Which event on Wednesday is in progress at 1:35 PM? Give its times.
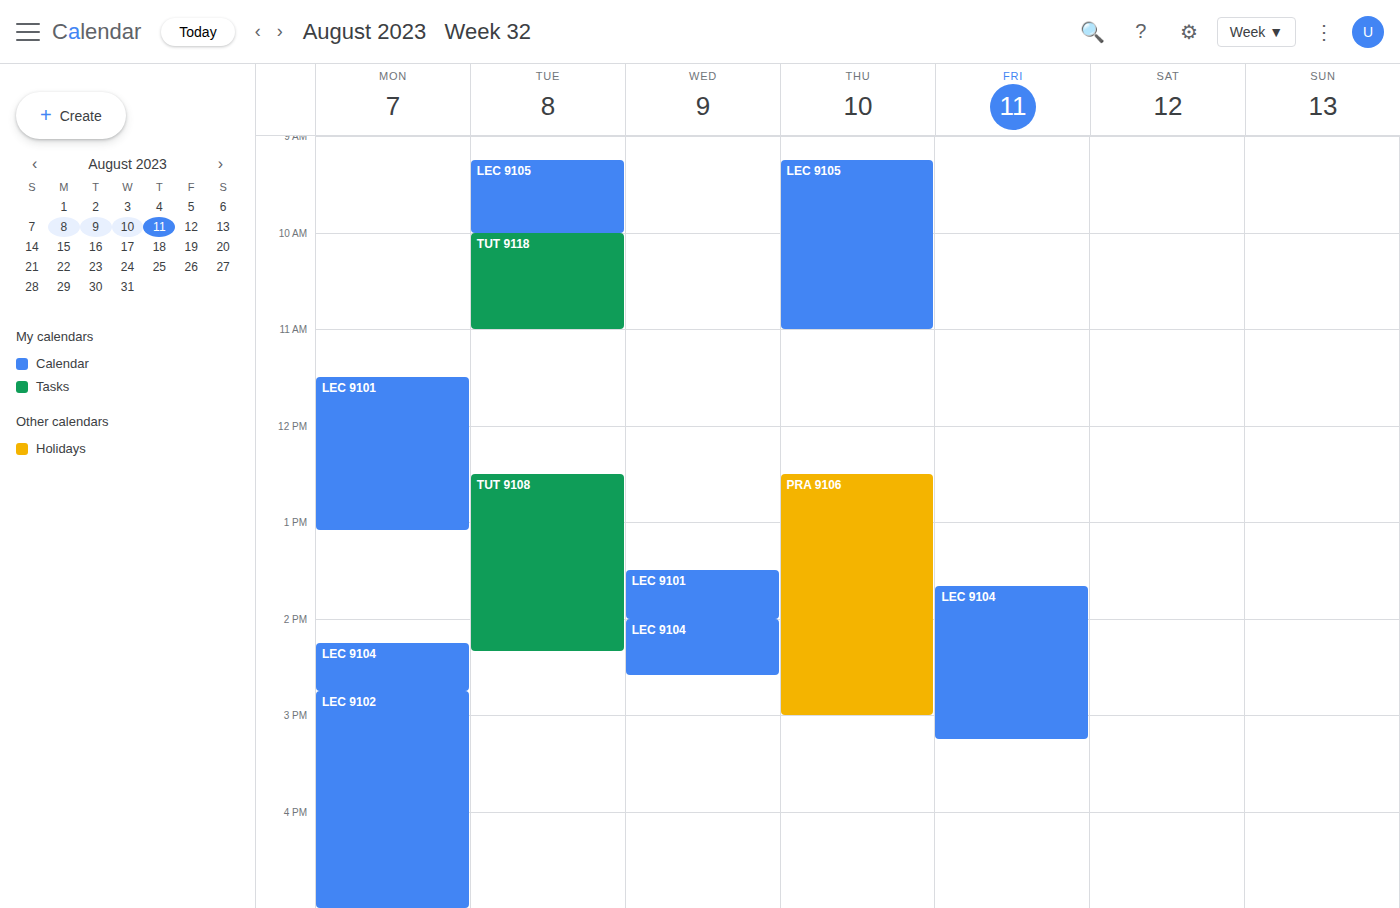
"LEC 9101", 1:30 PM to 2:00 PM